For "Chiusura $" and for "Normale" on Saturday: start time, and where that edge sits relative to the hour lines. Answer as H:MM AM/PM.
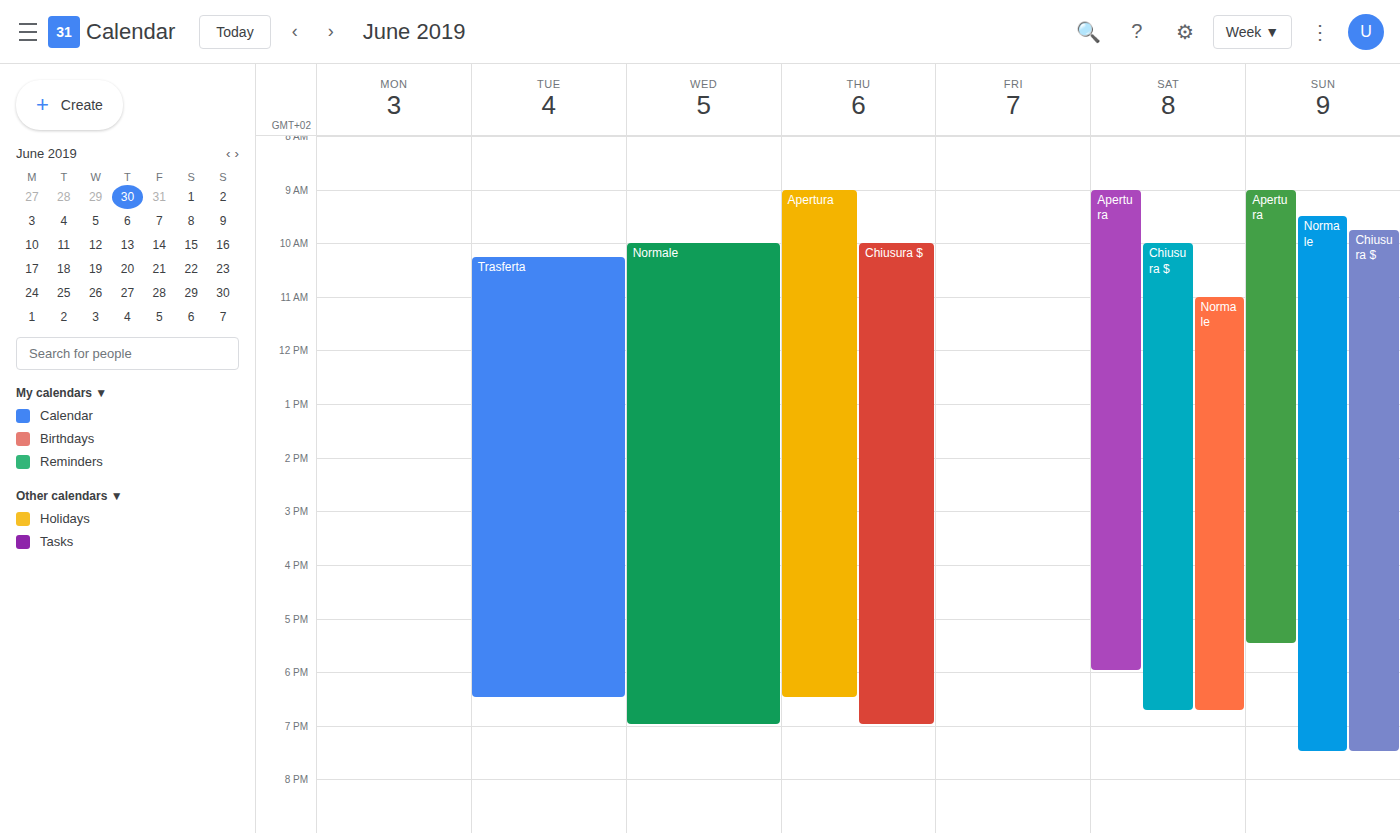
"Chiusura $": 10:00 AM, exactly on the 10 AM line. "Normale": 11:00 AM, exactly on the 11 AM line.